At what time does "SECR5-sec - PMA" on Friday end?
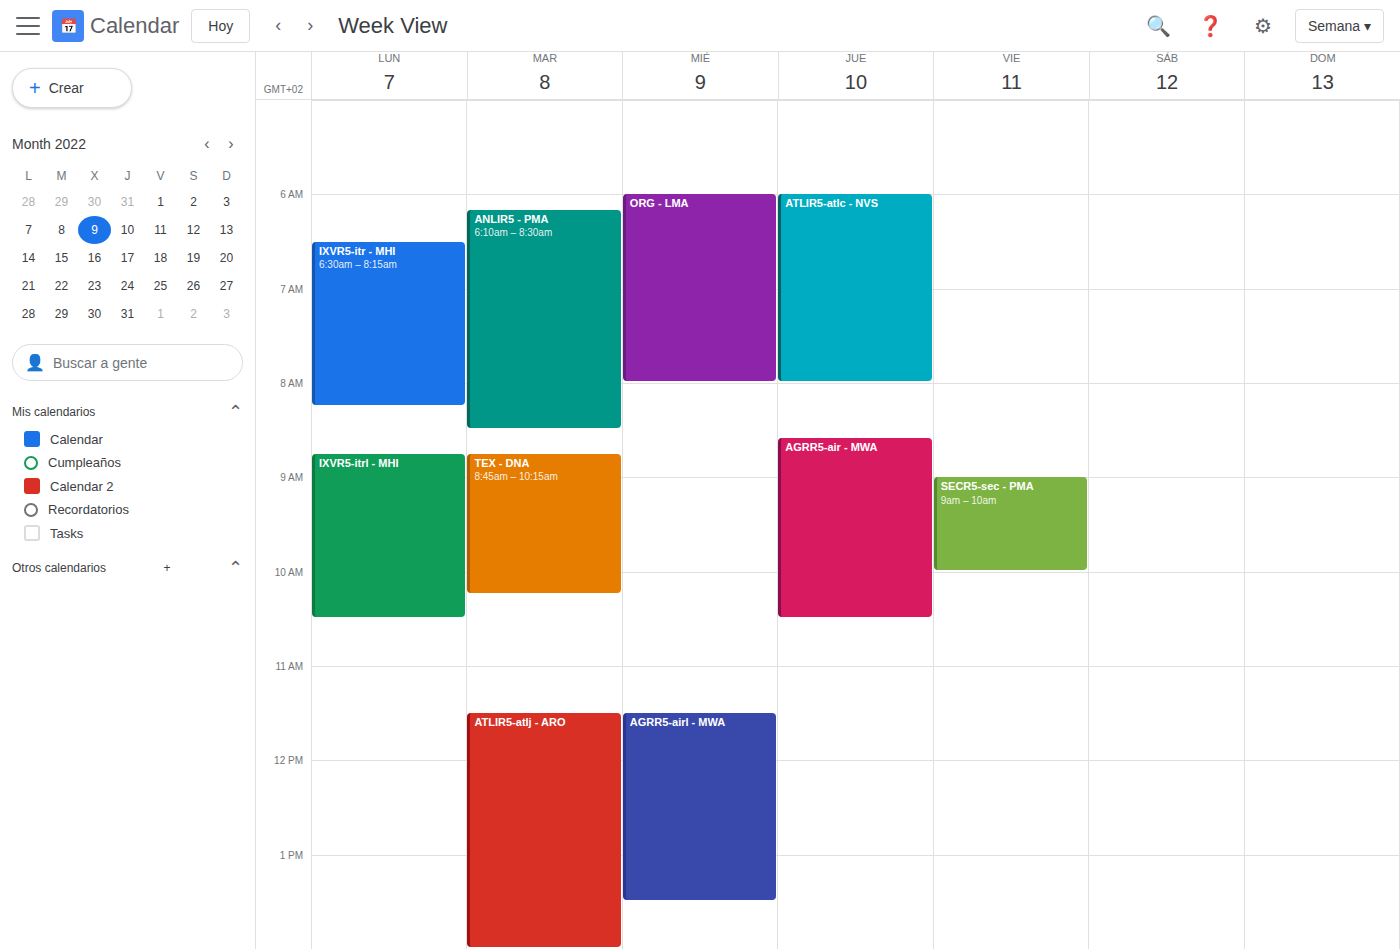
10:00